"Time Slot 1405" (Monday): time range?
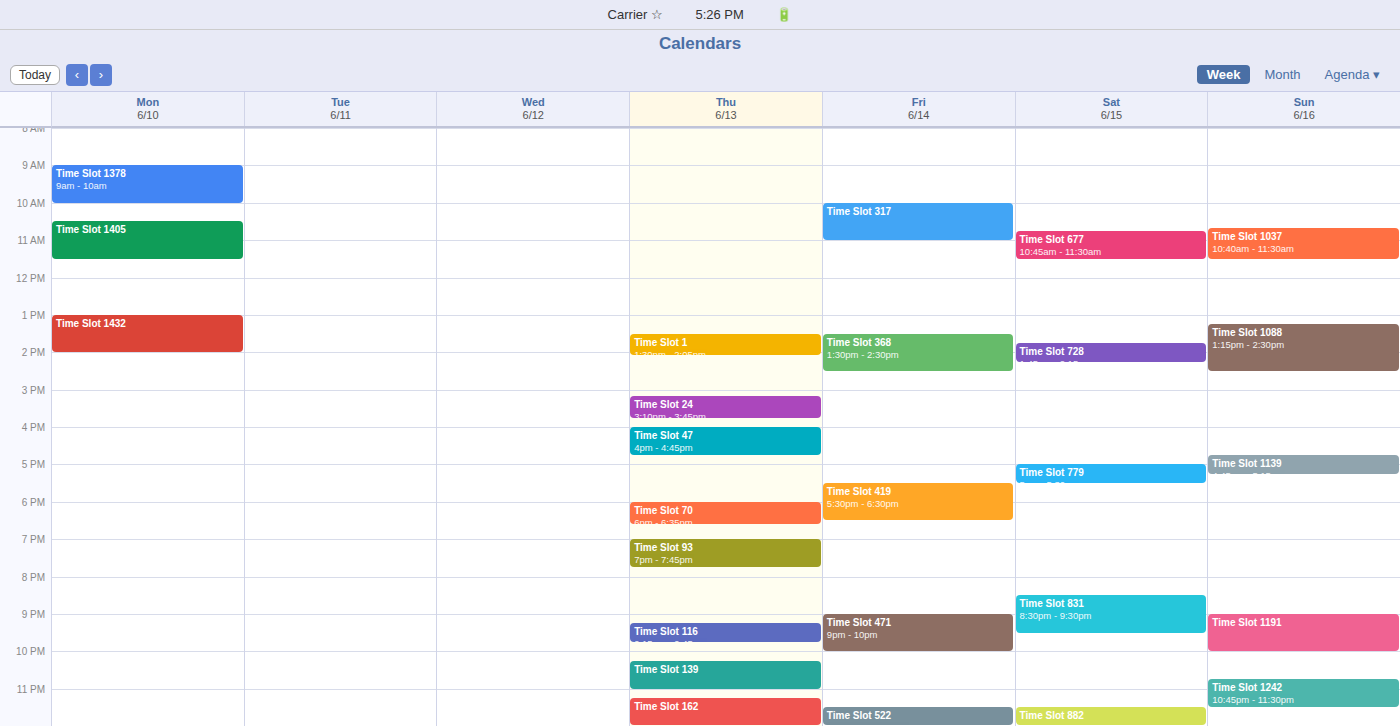
10:30 to 11:30